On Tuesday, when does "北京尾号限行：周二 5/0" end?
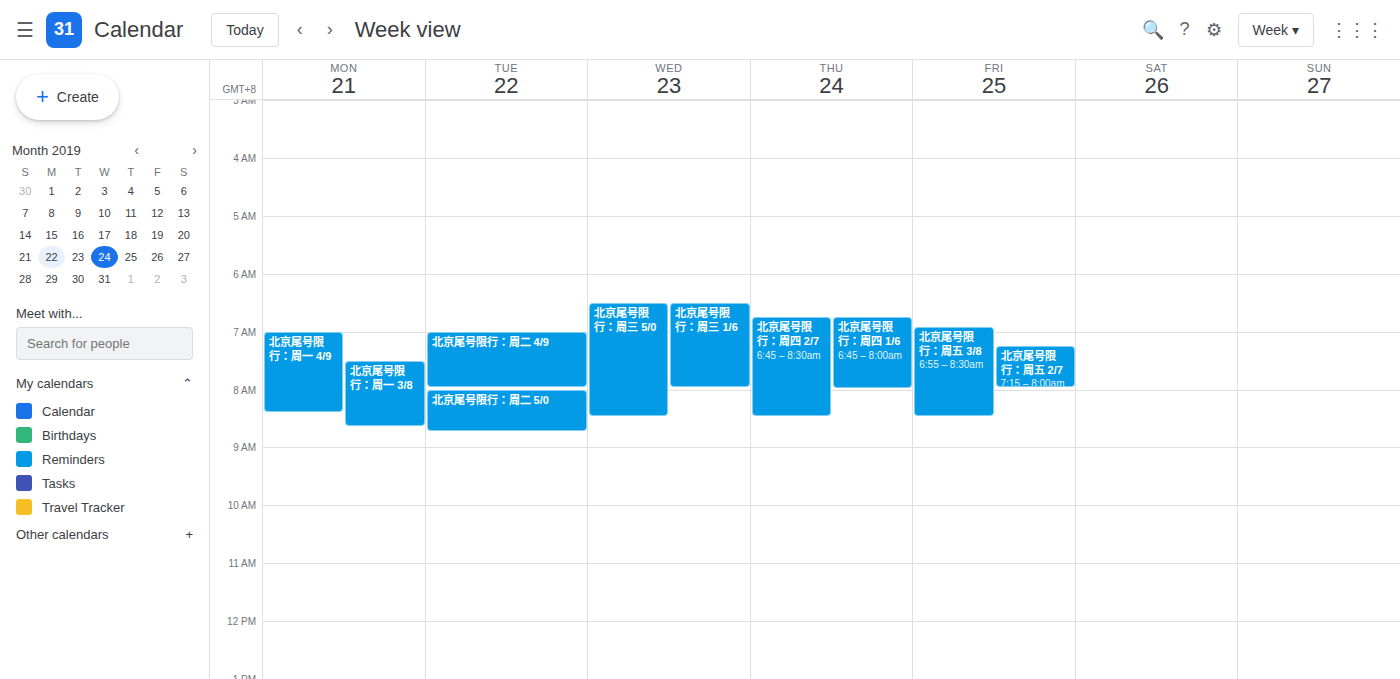
08:45